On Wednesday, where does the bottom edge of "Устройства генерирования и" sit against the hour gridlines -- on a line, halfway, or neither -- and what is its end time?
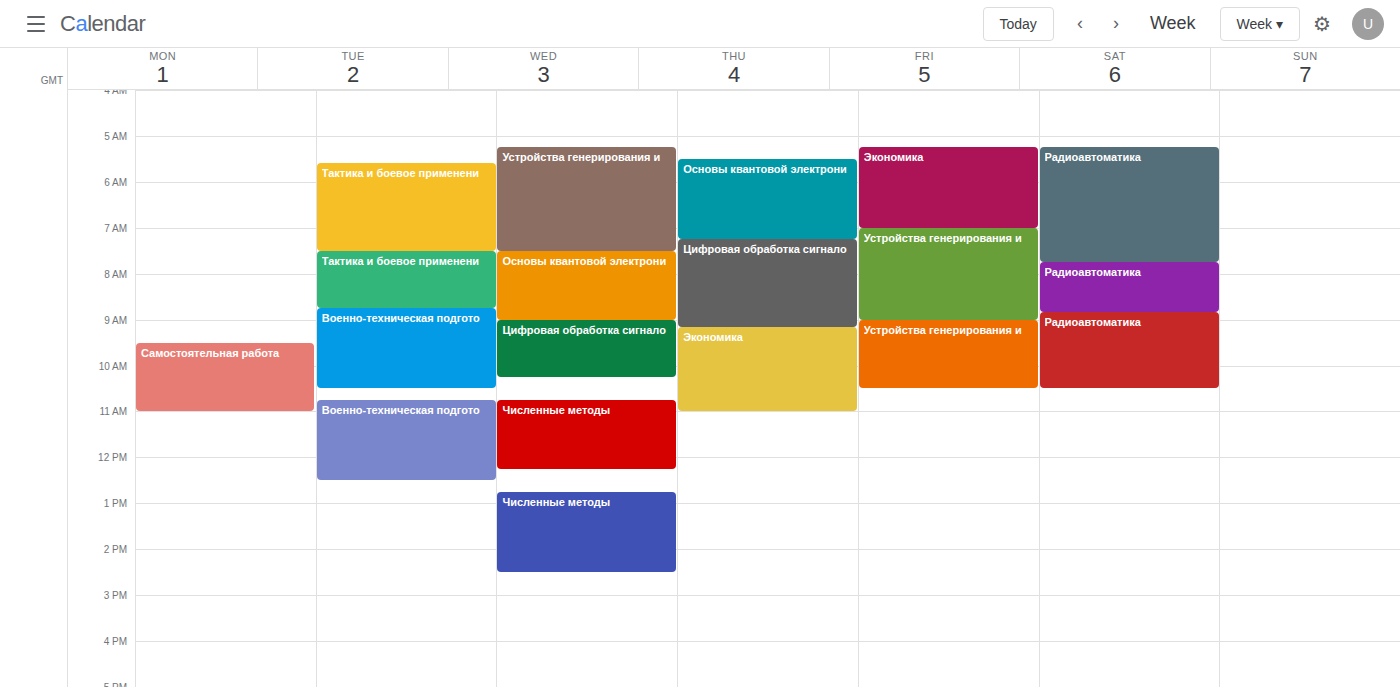
07:30 -- halfway between the 07:00 and 08:00 lines.